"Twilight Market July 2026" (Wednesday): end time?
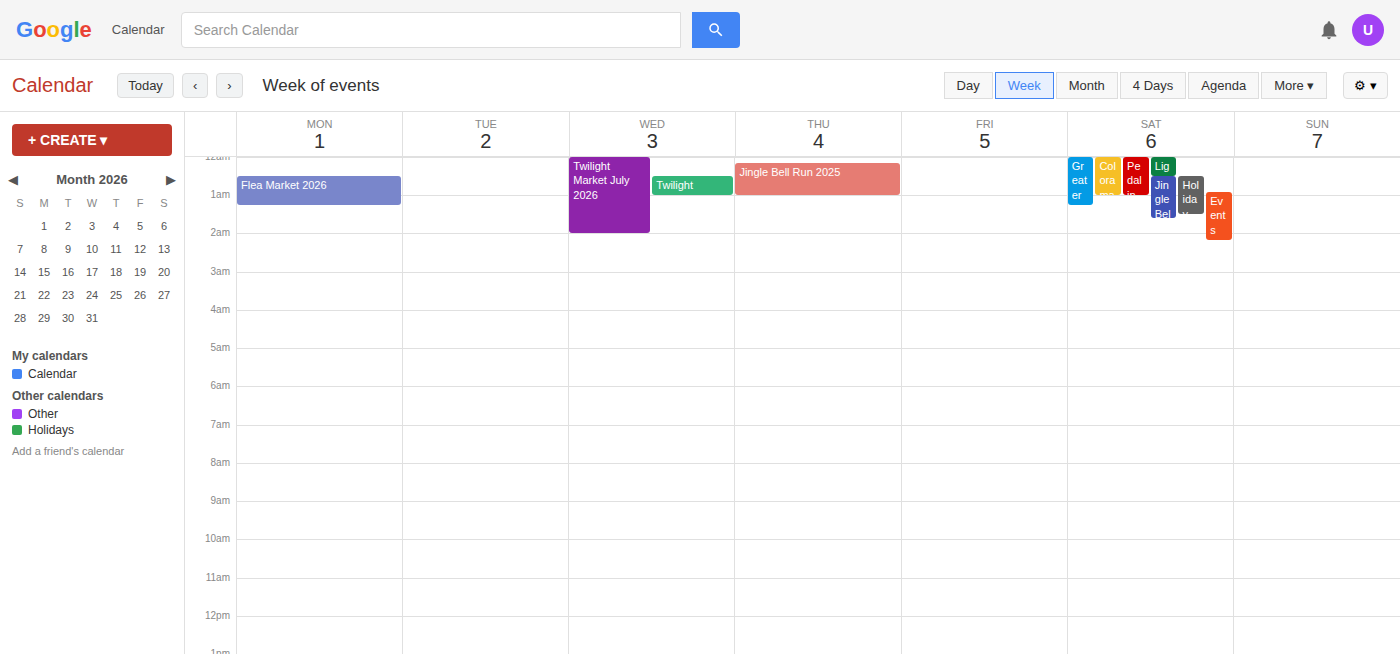
2:00 AM